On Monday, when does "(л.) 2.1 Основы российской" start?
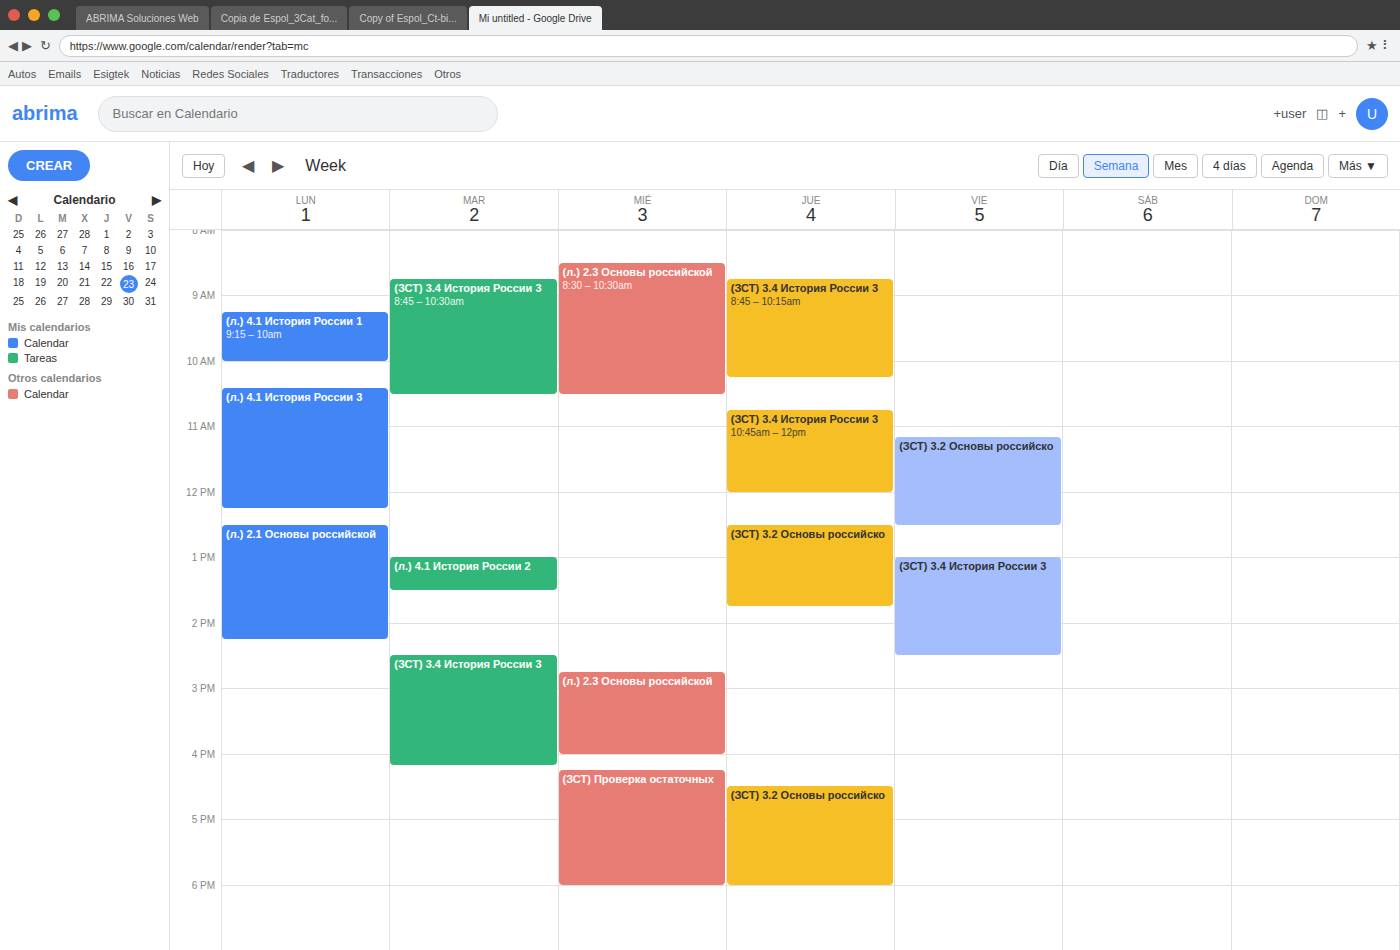
12:30 PM